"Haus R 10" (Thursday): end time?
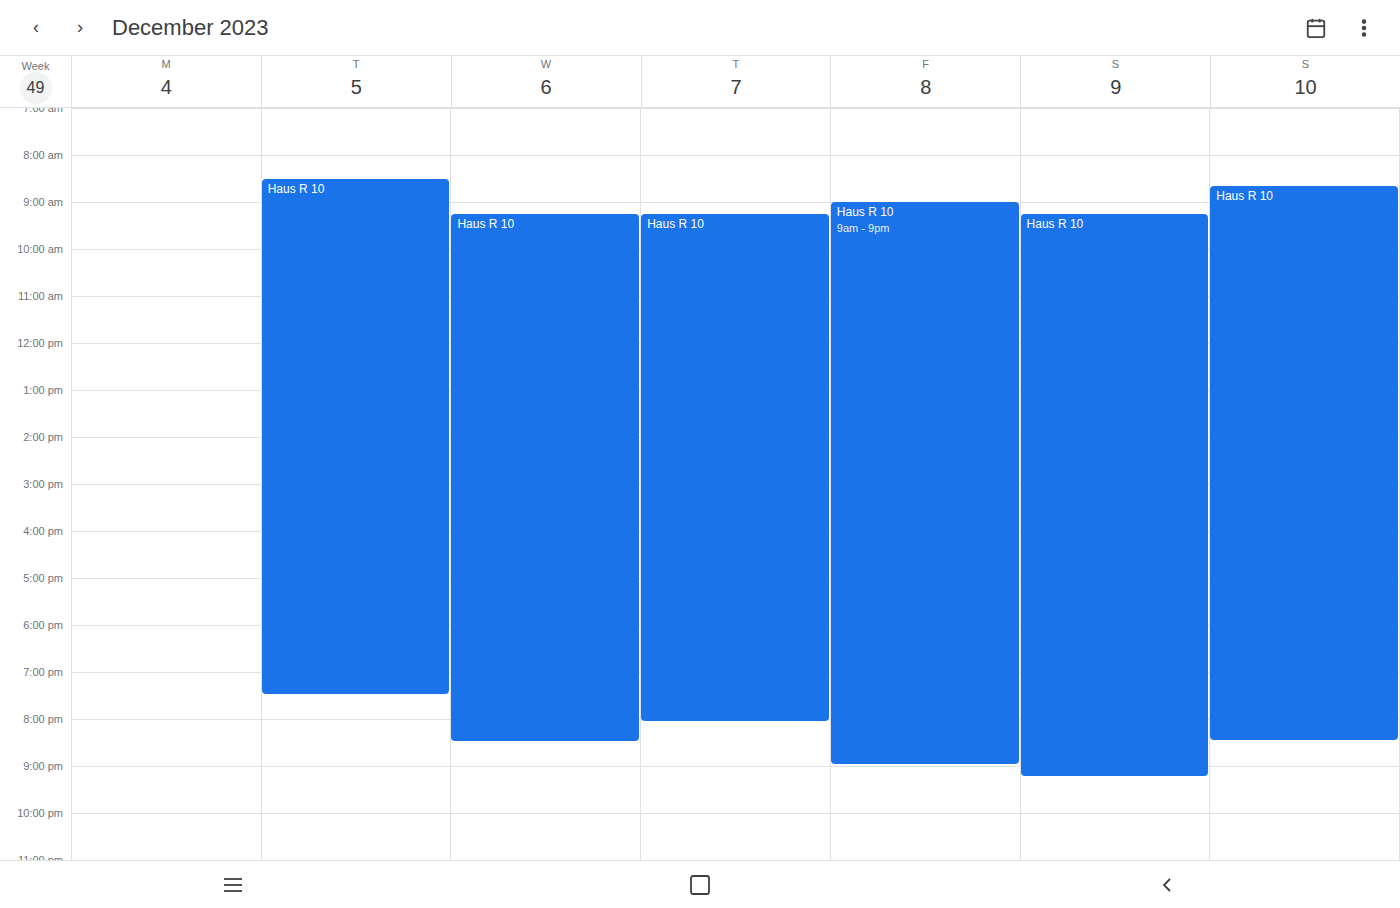
8:05 PM